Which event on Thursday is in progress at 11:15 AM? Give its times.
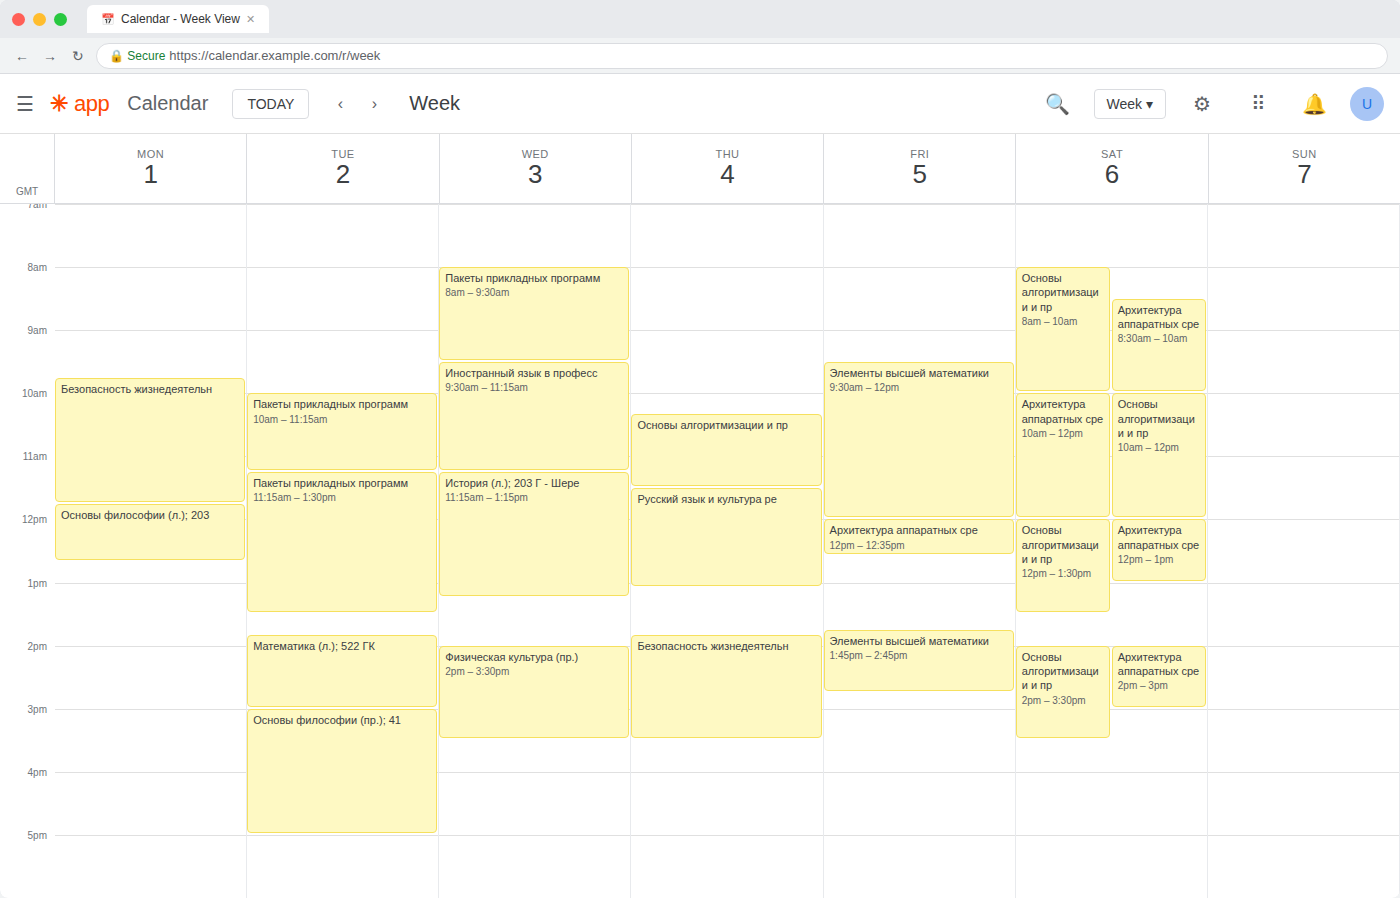
"Основы алгоритмизации и пр", 10:20 AM to 11:30 AM